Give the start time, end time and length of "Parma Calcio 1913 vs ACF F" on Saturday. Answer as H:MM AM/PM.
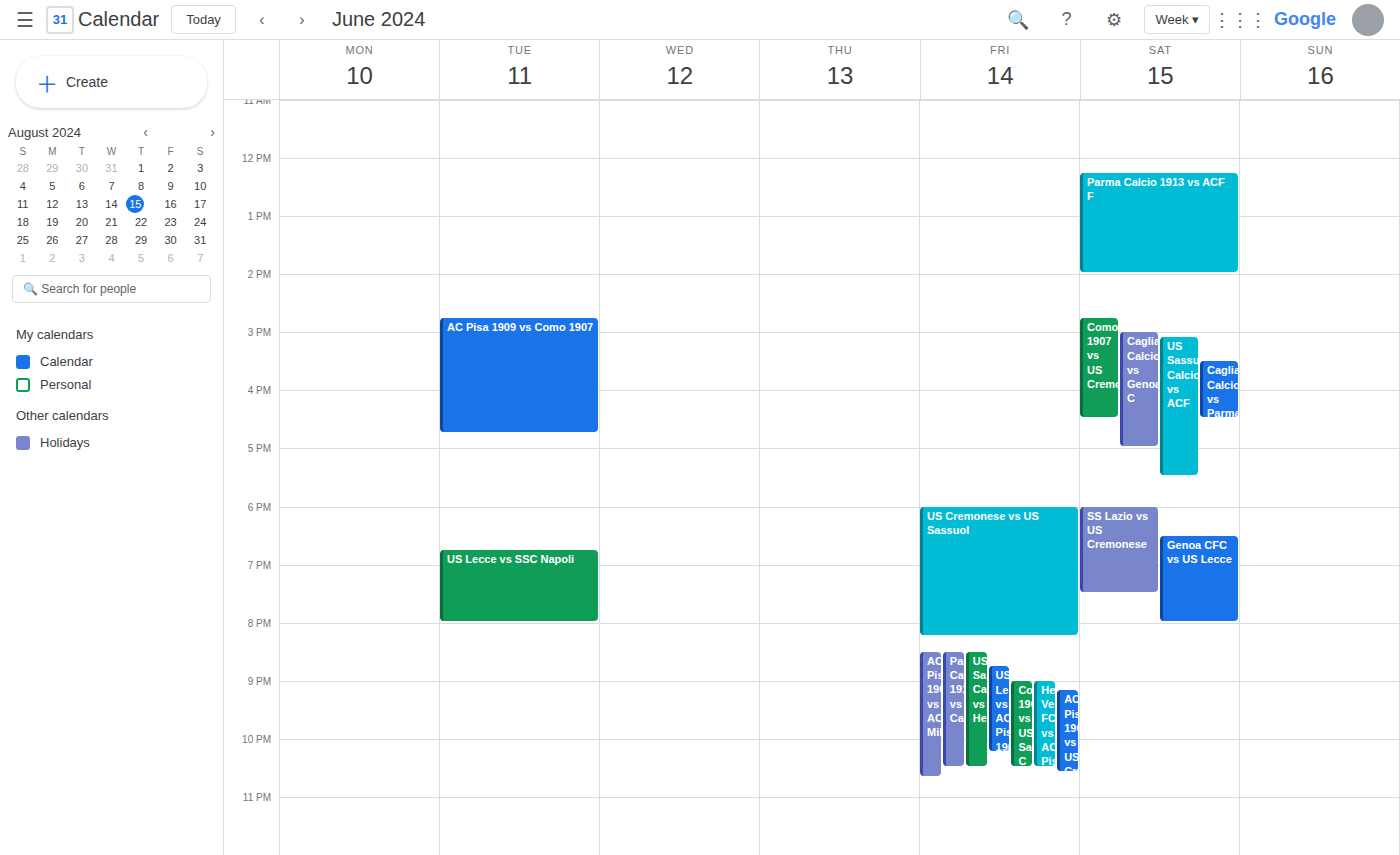
12:15 PM to 2:00 PM, 1 hour 45 minutes